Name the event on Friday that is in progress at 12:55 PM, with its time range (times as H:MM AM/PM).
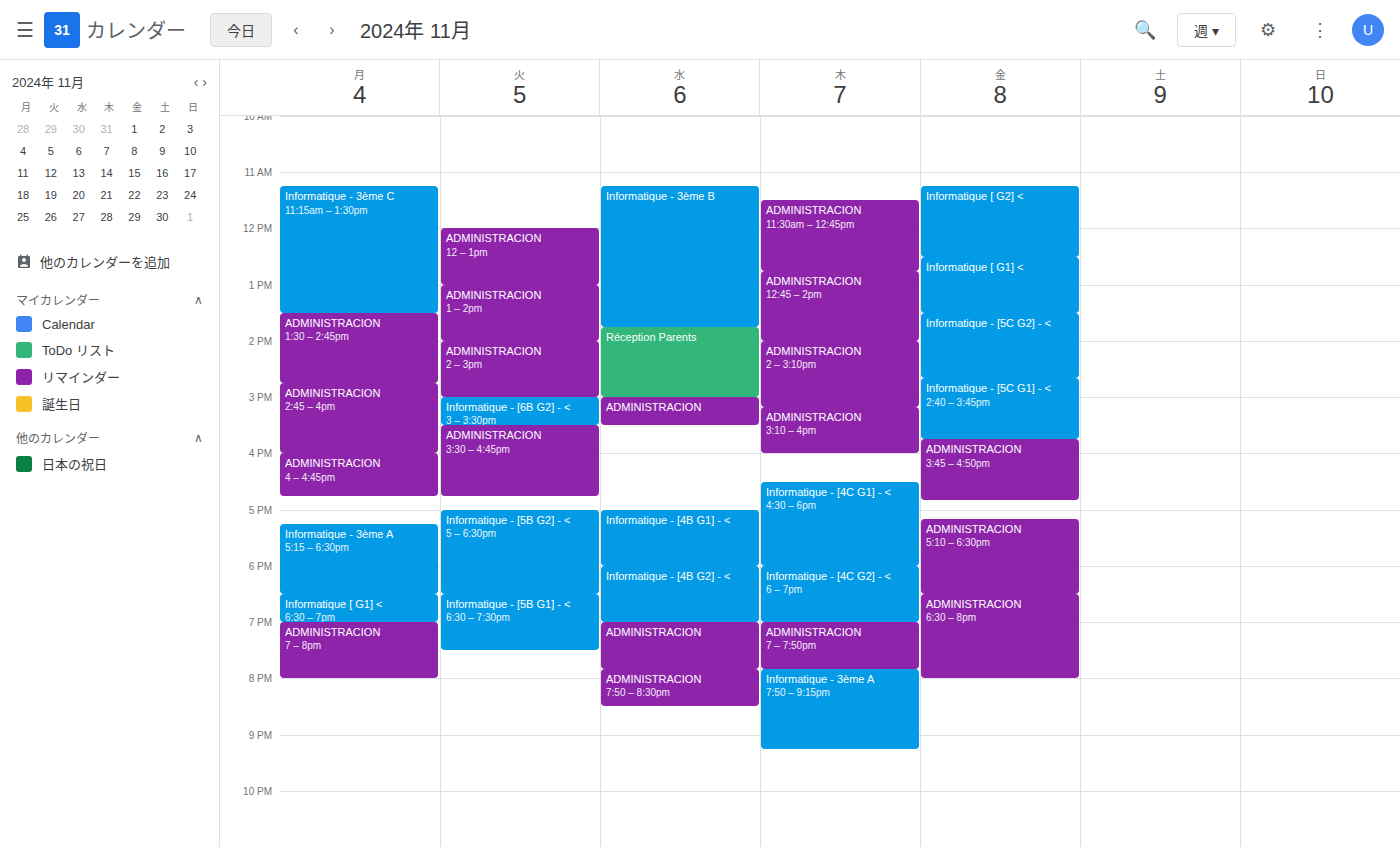
"Informatique [ G1] <", 12:30 PM to 1:30 PM